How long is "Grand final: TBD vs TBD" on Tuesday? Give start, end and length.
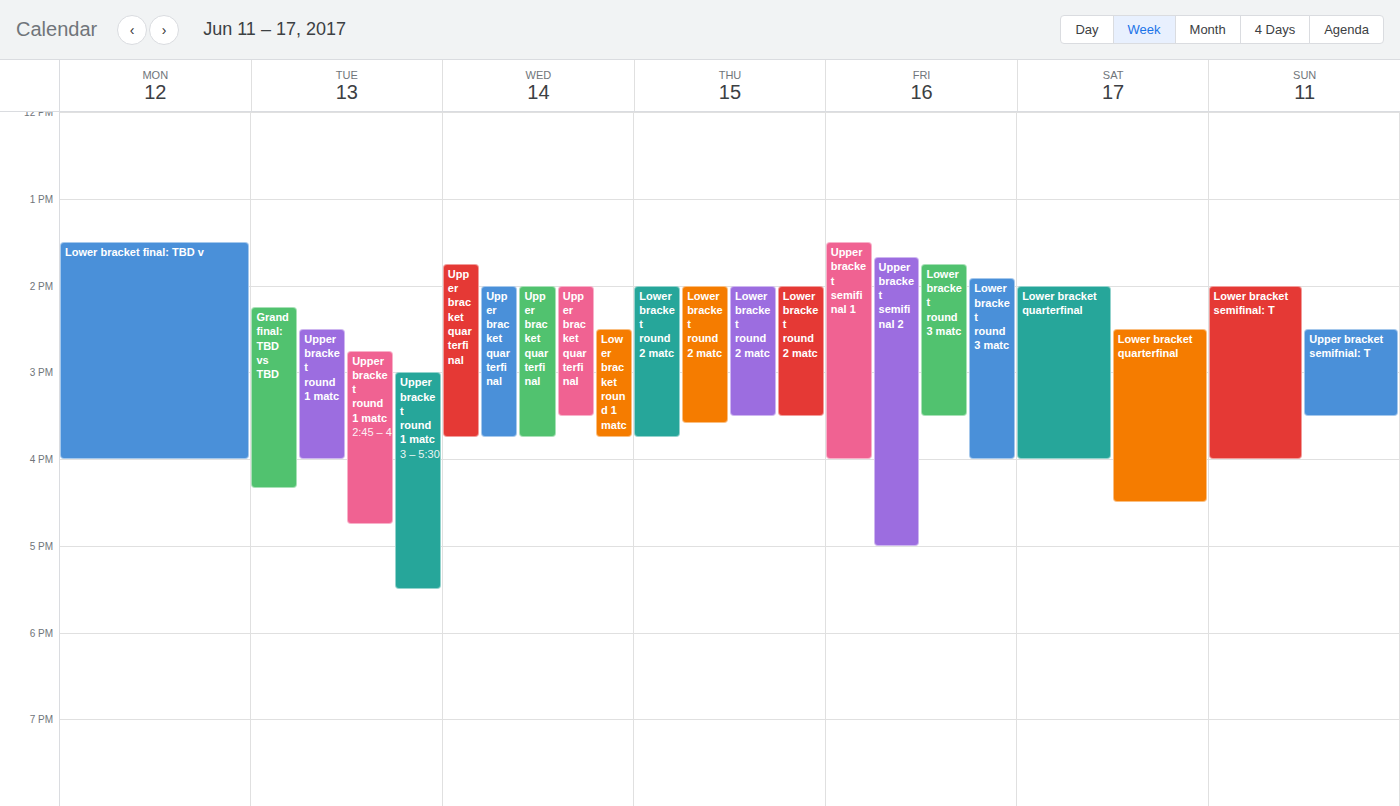
2:15 PM to 4:20 PM, 2 hours 5 minutes